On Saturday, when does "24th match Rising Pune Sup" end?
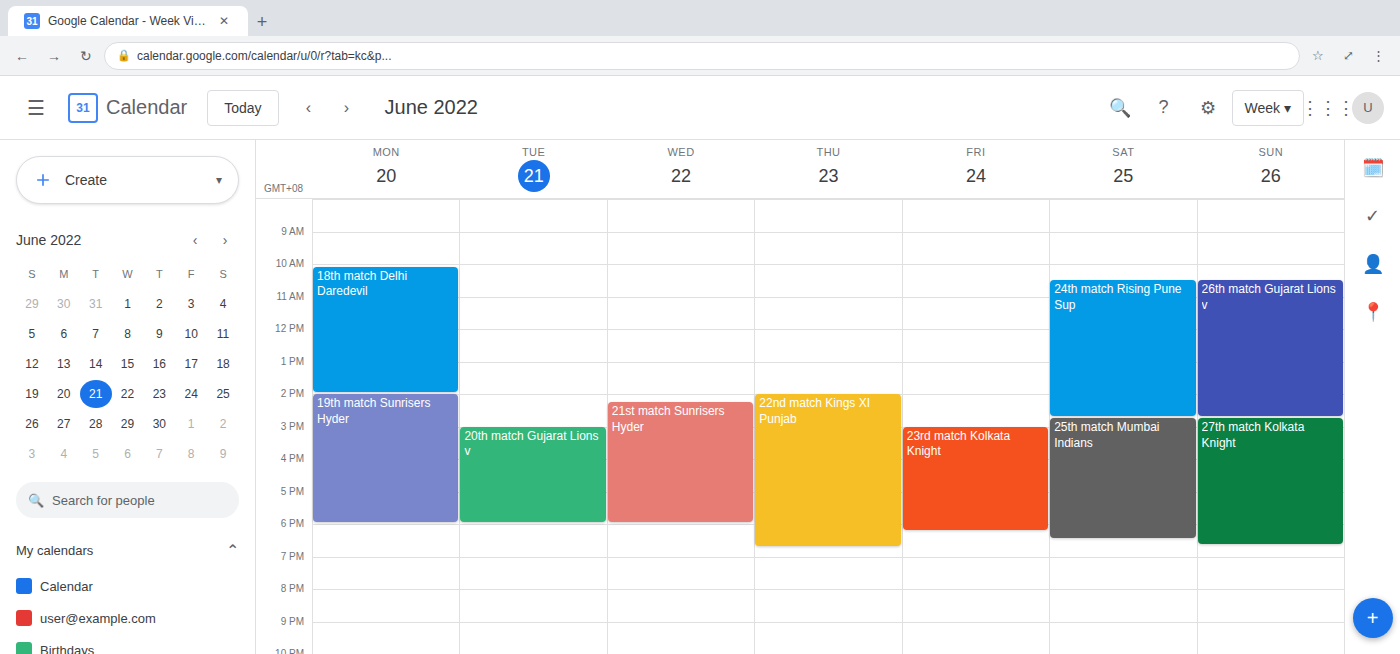
2:45 PM